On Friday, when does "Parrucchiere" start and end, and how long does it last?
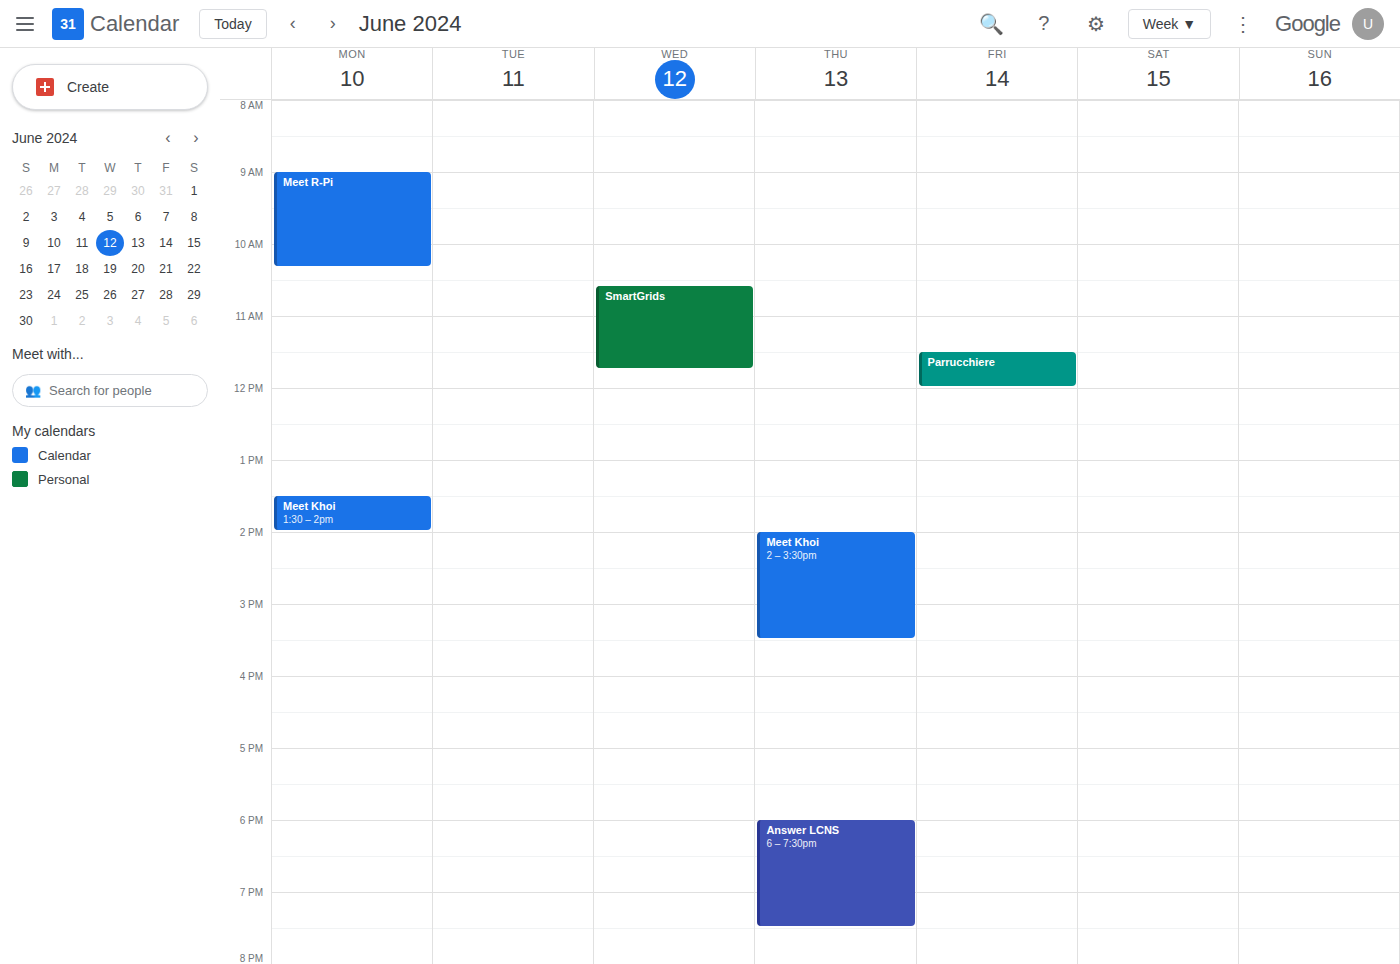
11:30 AM to 12:00 PM, 30 minutes